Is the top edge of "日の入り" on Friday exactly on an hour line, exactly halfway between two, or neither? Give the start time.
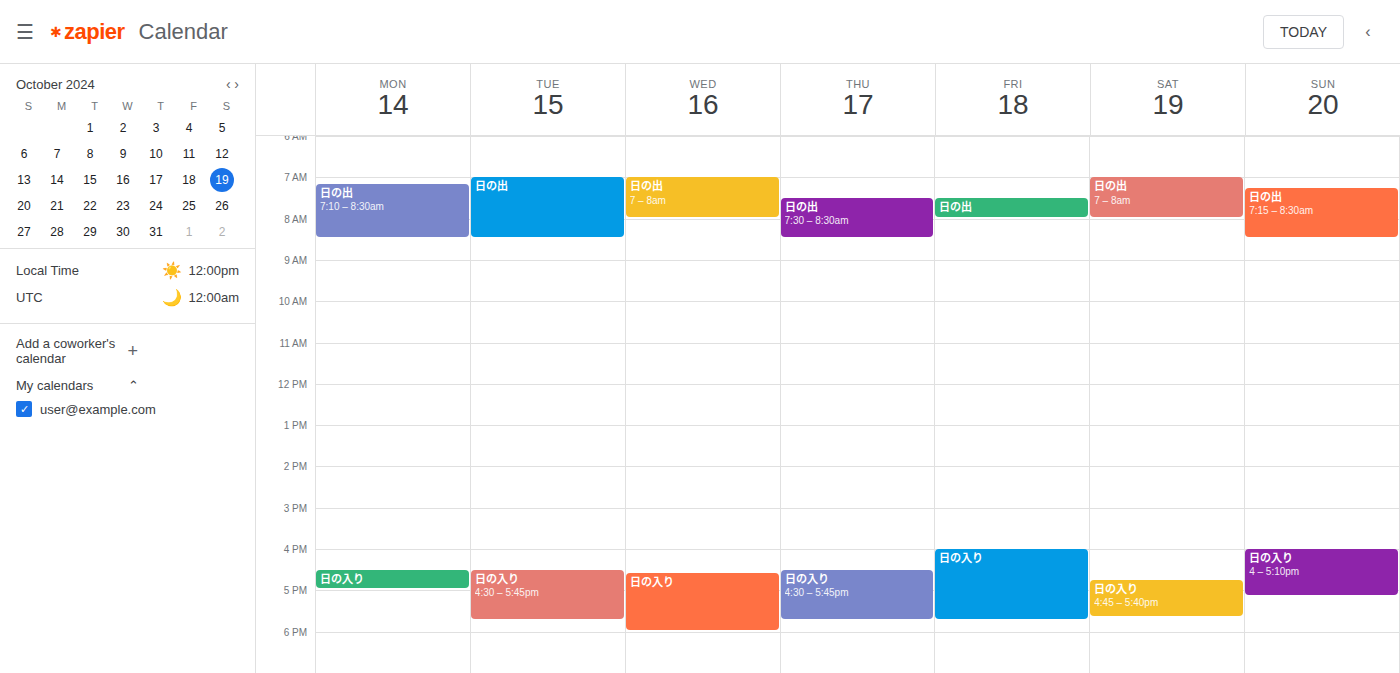
4:00 PM -- exactly on the 4 PM line.